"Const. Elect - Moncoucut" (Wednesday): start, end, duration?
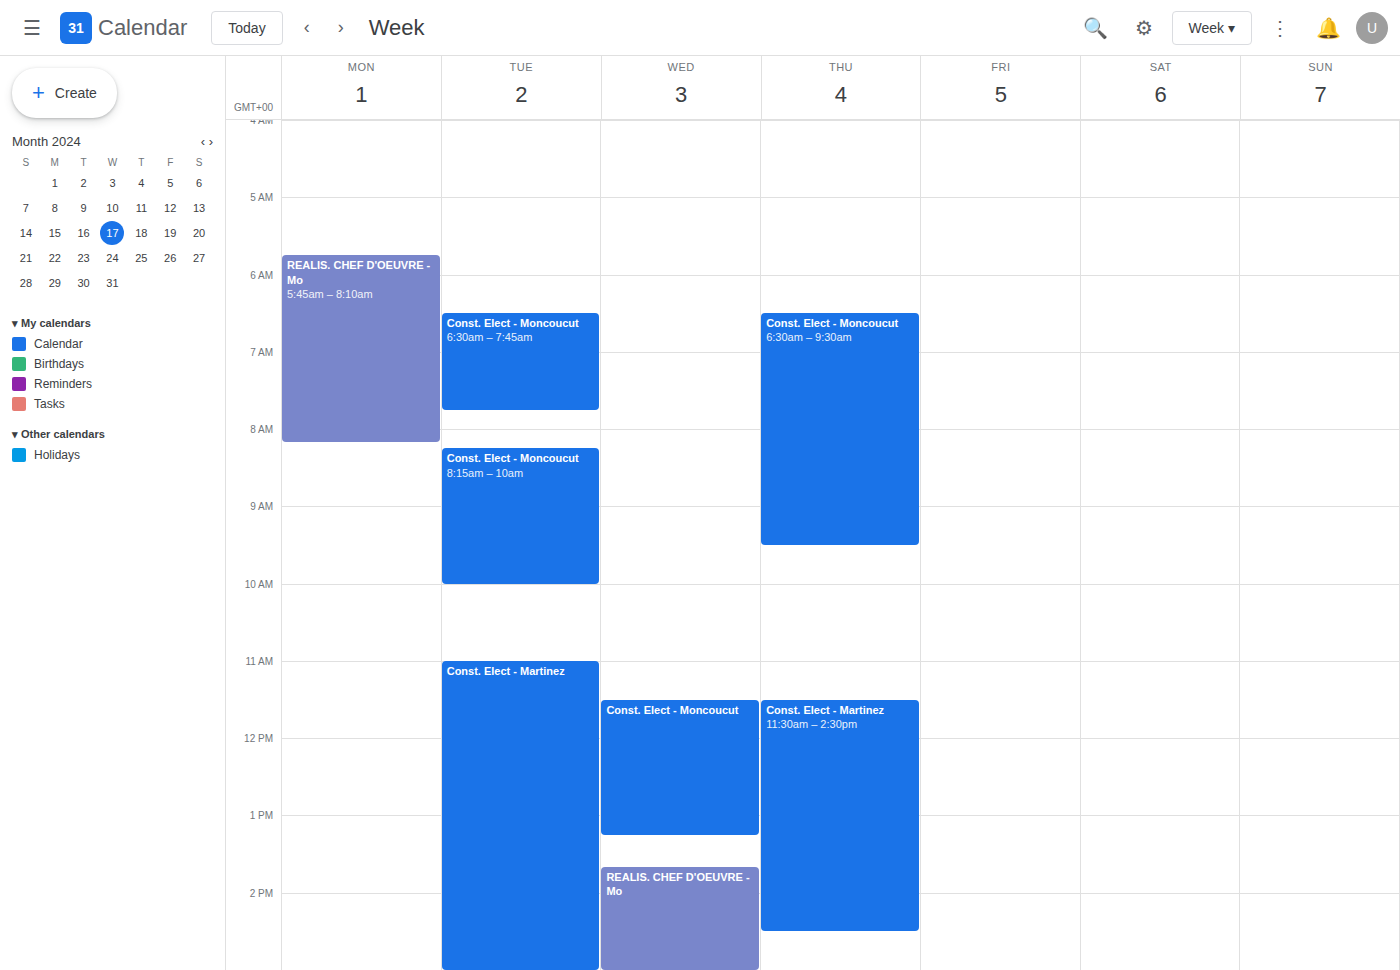
11:30 AM to 1:15 PM, 1 hour 45 minutes